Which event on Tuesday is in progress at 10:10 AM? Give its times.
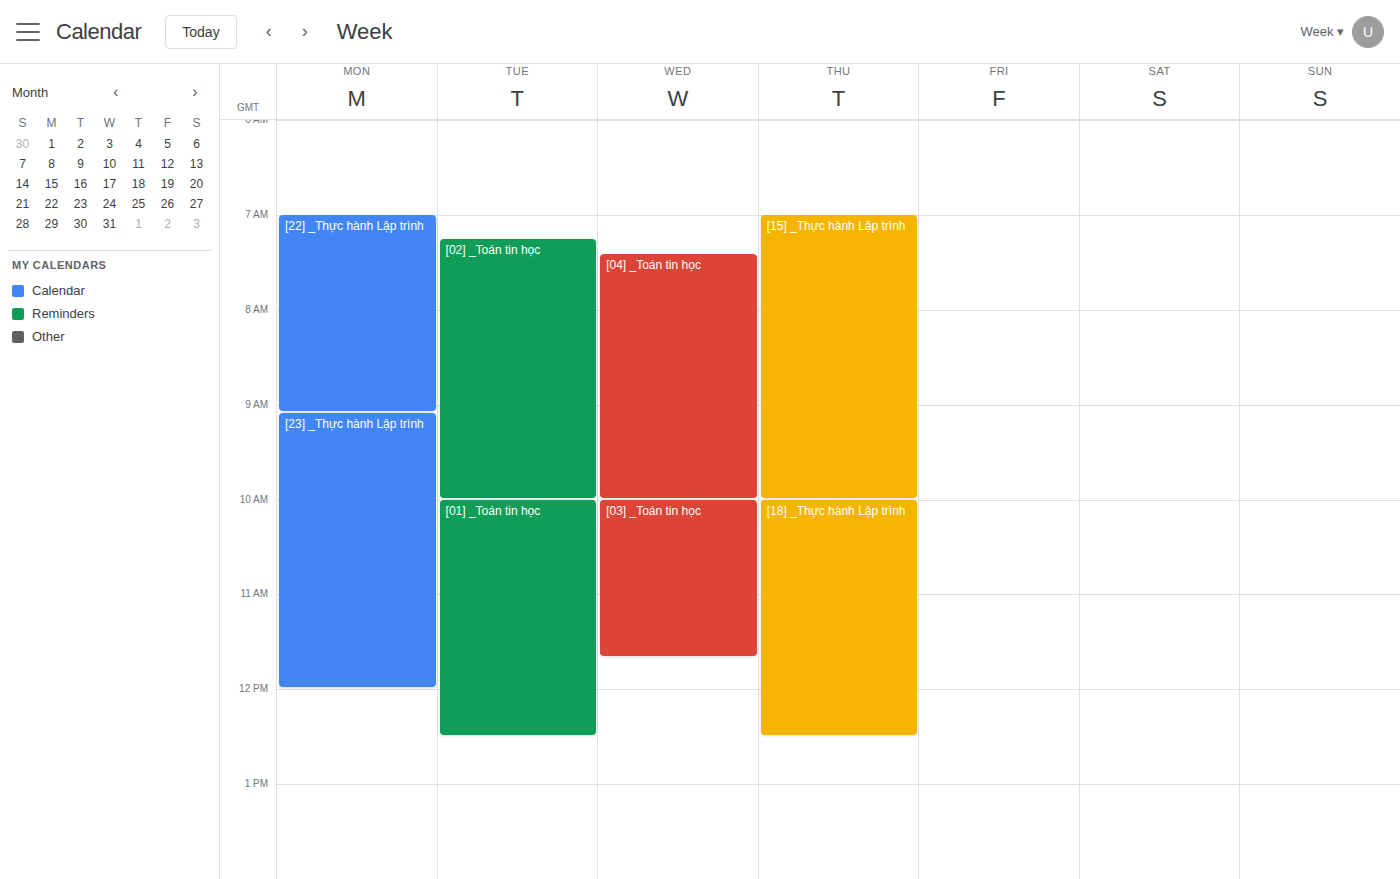
"[01] _Toán tin học", 10:00 AM to 12:30 PM